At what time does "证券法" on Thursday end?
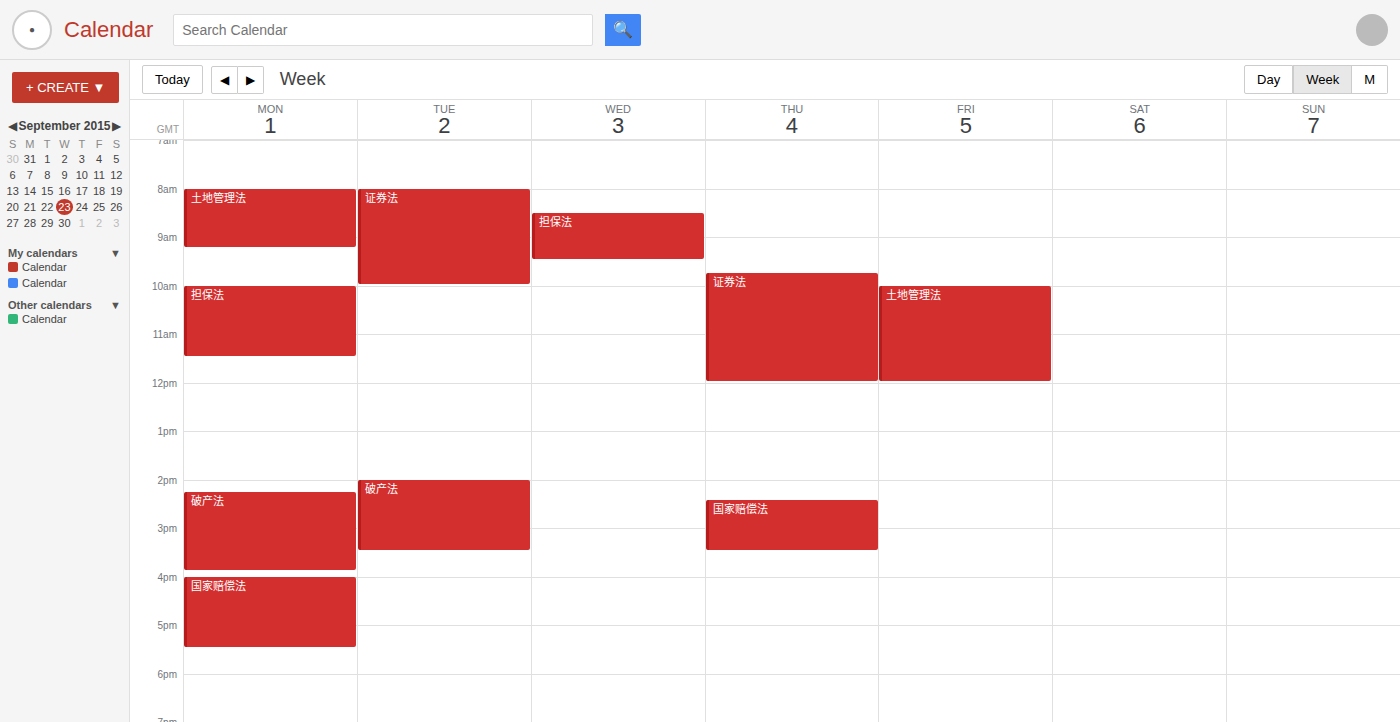
12:00 PM